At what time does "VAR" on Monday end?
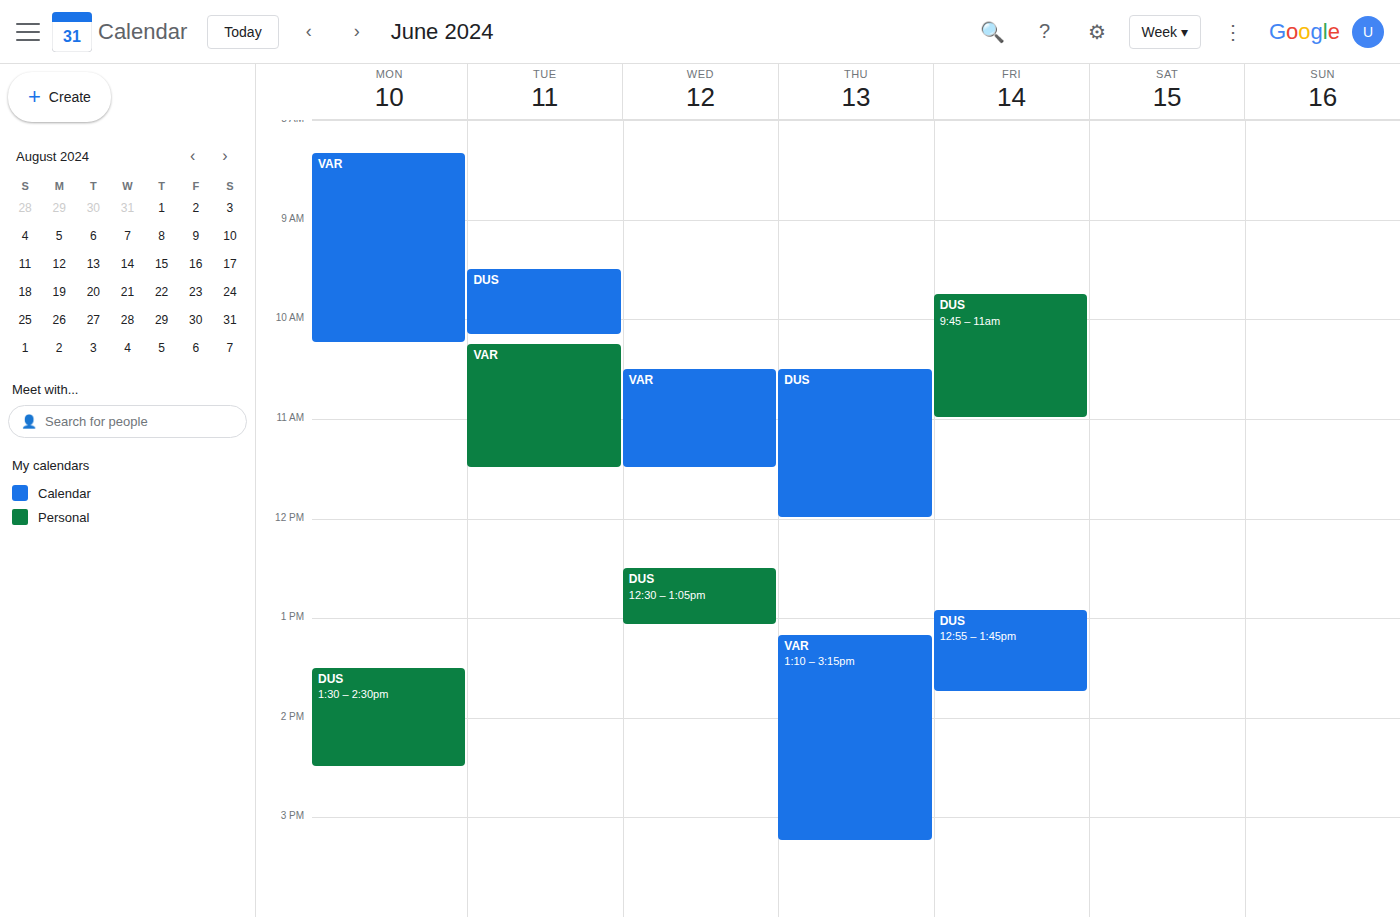
10:15 AM